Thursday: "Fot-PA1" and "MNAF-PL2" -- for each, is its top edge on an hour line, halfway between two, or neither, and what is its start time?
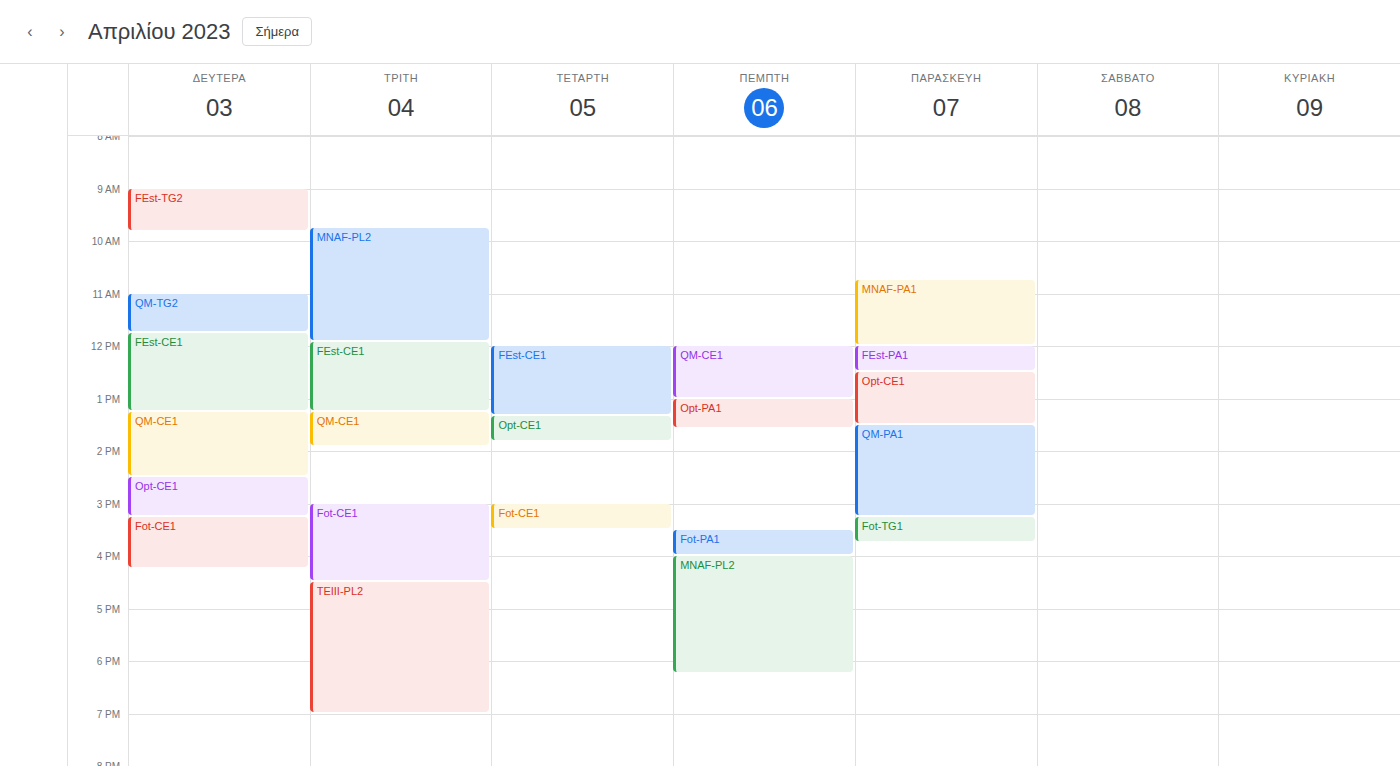
"Fot-PA1": 3:30 PM, halfway between the 3 PM and 4 PM lines. "MNAF-PL2": 4:00 PM, exactly on the 4 PM line.